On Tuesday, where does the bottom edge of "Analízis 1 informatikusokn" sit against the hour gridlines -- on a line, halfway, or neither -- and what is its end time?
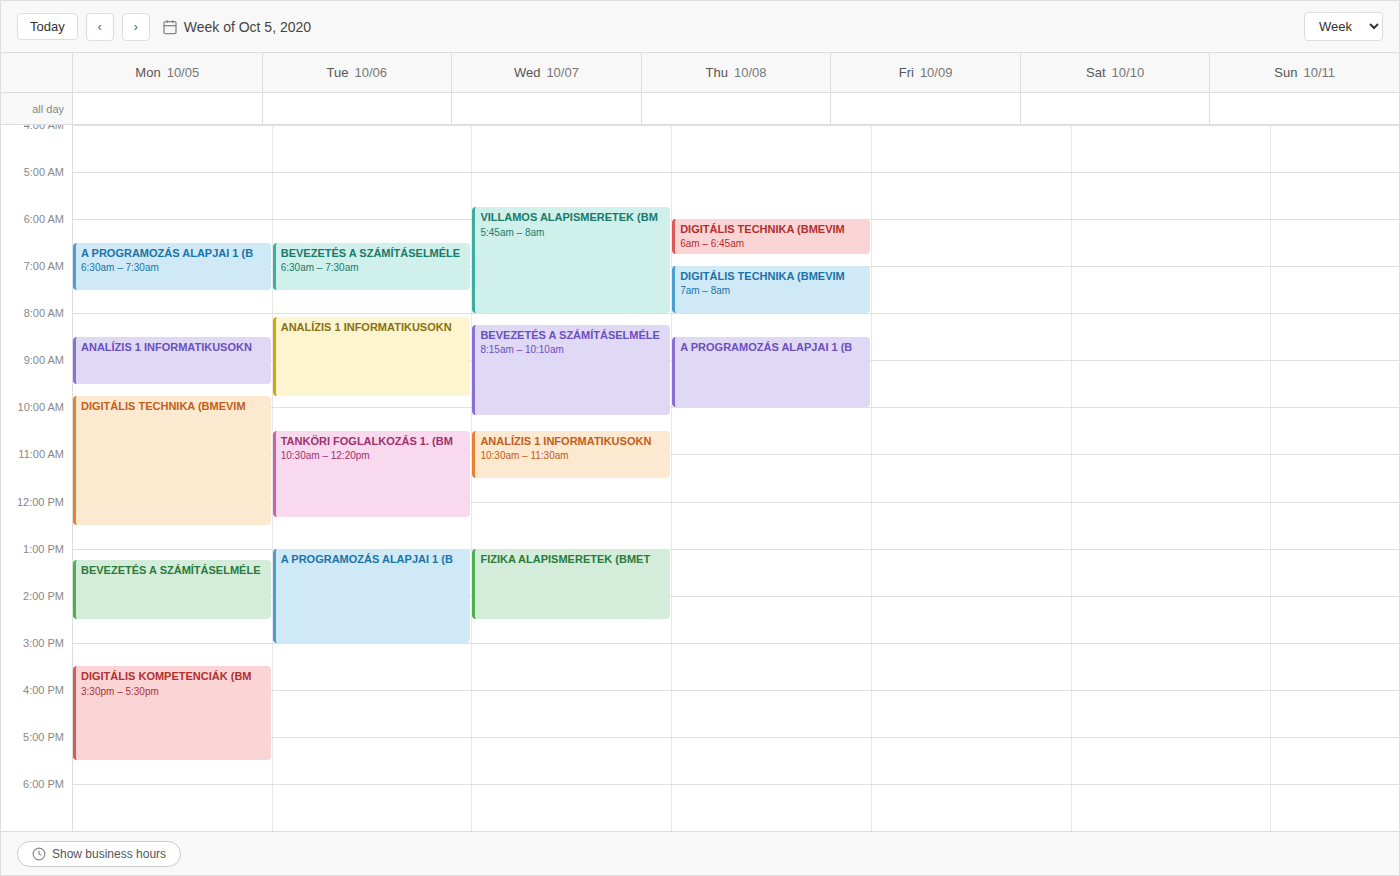
9:45 AM -- neither: three quarters of the way from the 9 AM line to the 10 AM line.